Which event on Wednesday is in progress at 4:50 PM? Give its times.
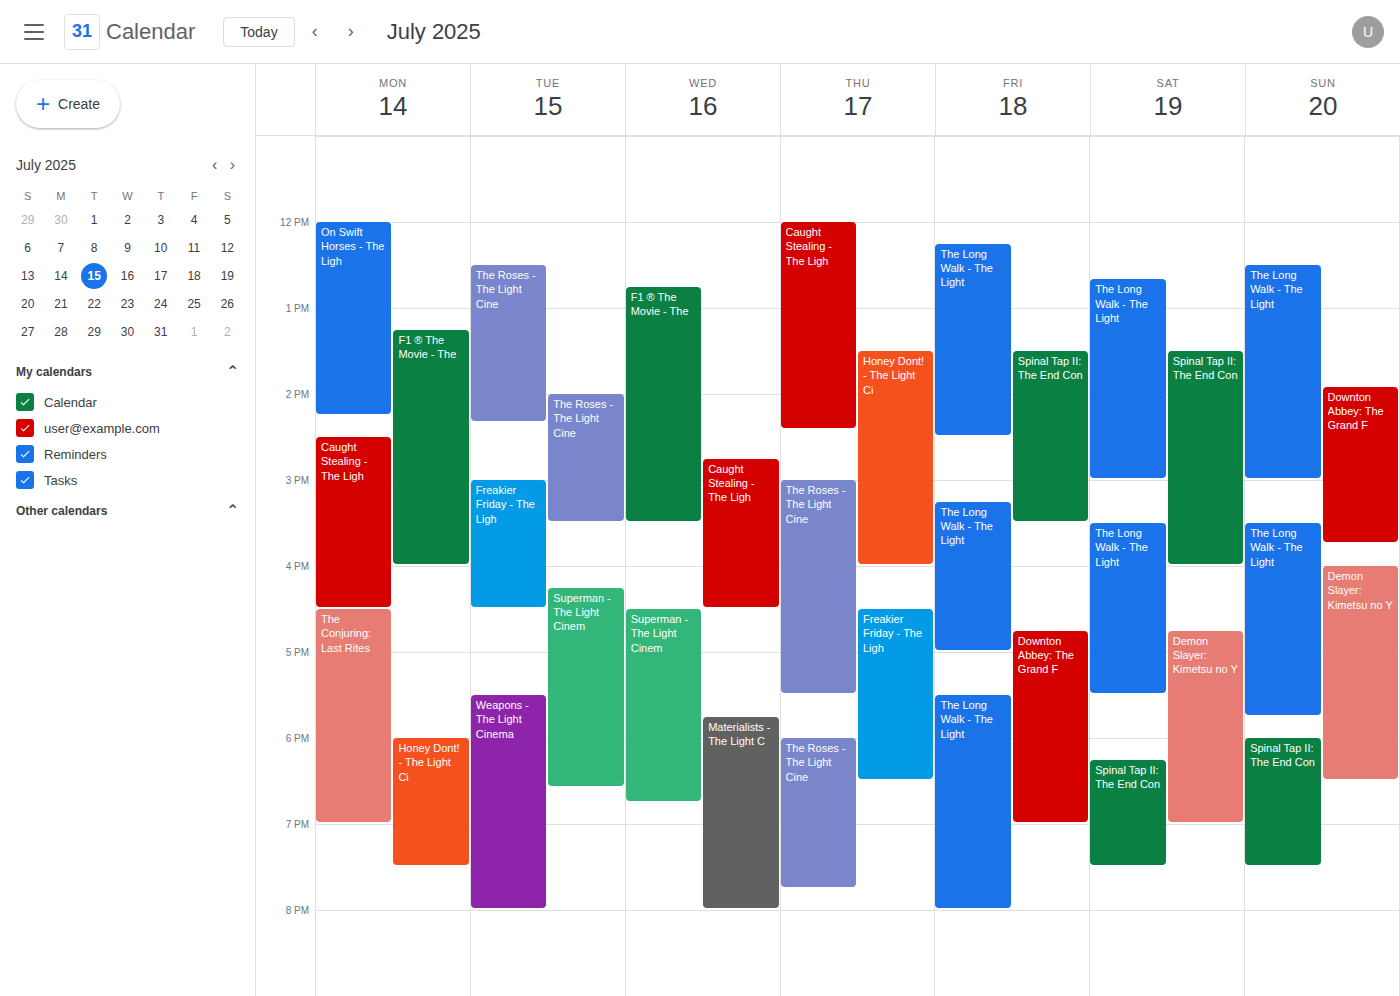
"Superman - The Light Cinem", 4:30 PM to 6:45 PM